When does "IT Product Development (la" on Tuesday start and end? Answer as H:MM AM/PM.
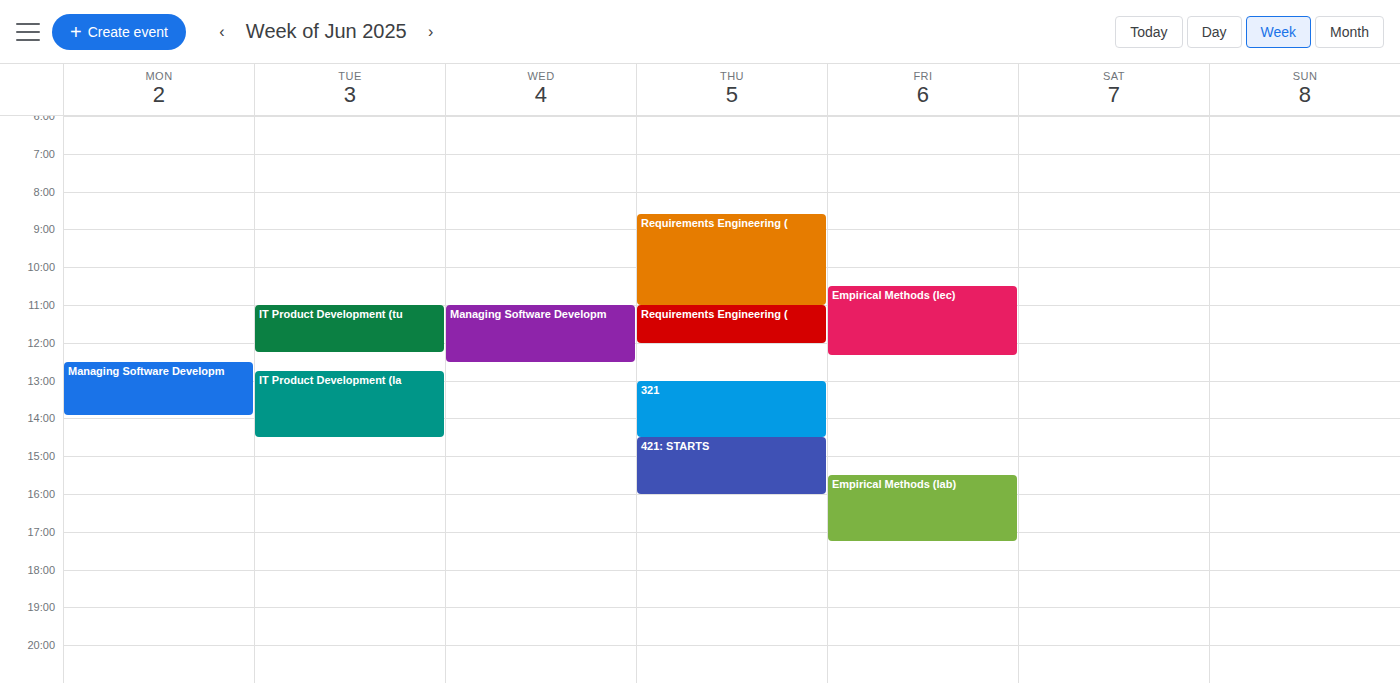
12:45 PM to 2:30 PM